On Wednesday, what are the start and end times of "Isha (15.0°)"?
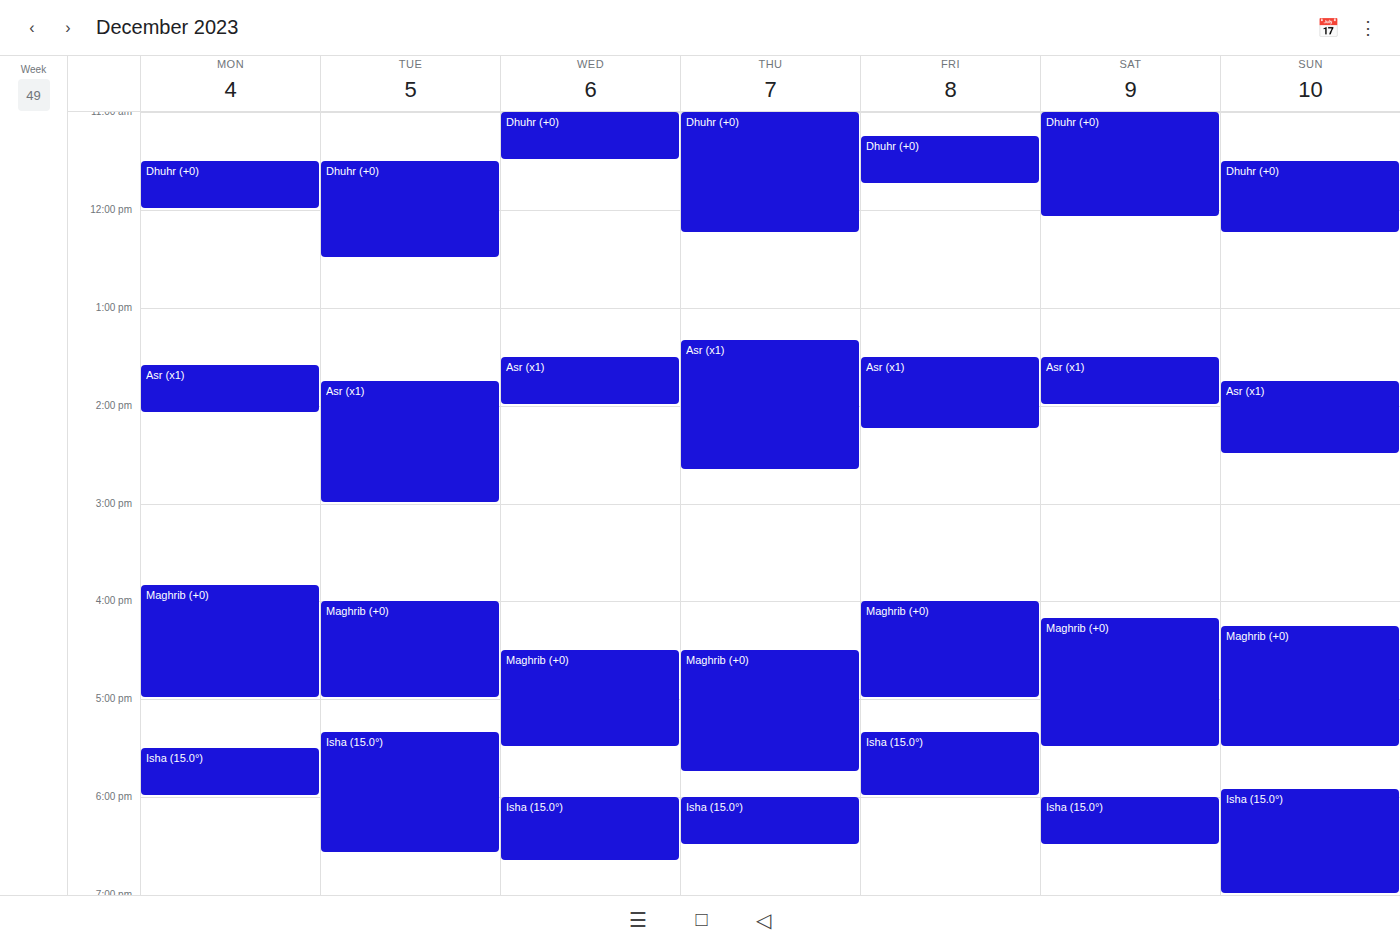
18:00 to 18:40